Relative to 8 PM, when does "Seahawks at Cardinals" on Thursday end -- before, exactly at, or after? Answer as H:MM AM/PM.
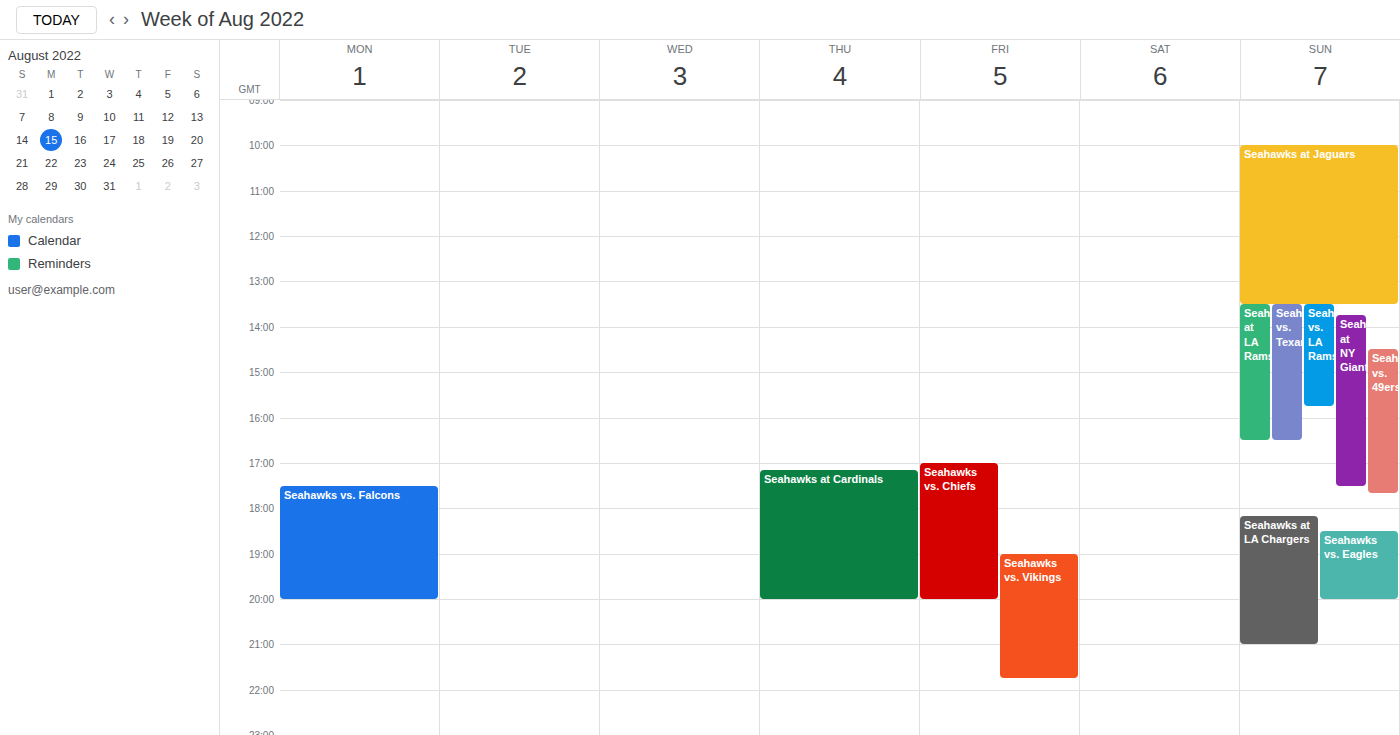
8:00 PM -- exactly at 8 PM, on the 8 PM line.